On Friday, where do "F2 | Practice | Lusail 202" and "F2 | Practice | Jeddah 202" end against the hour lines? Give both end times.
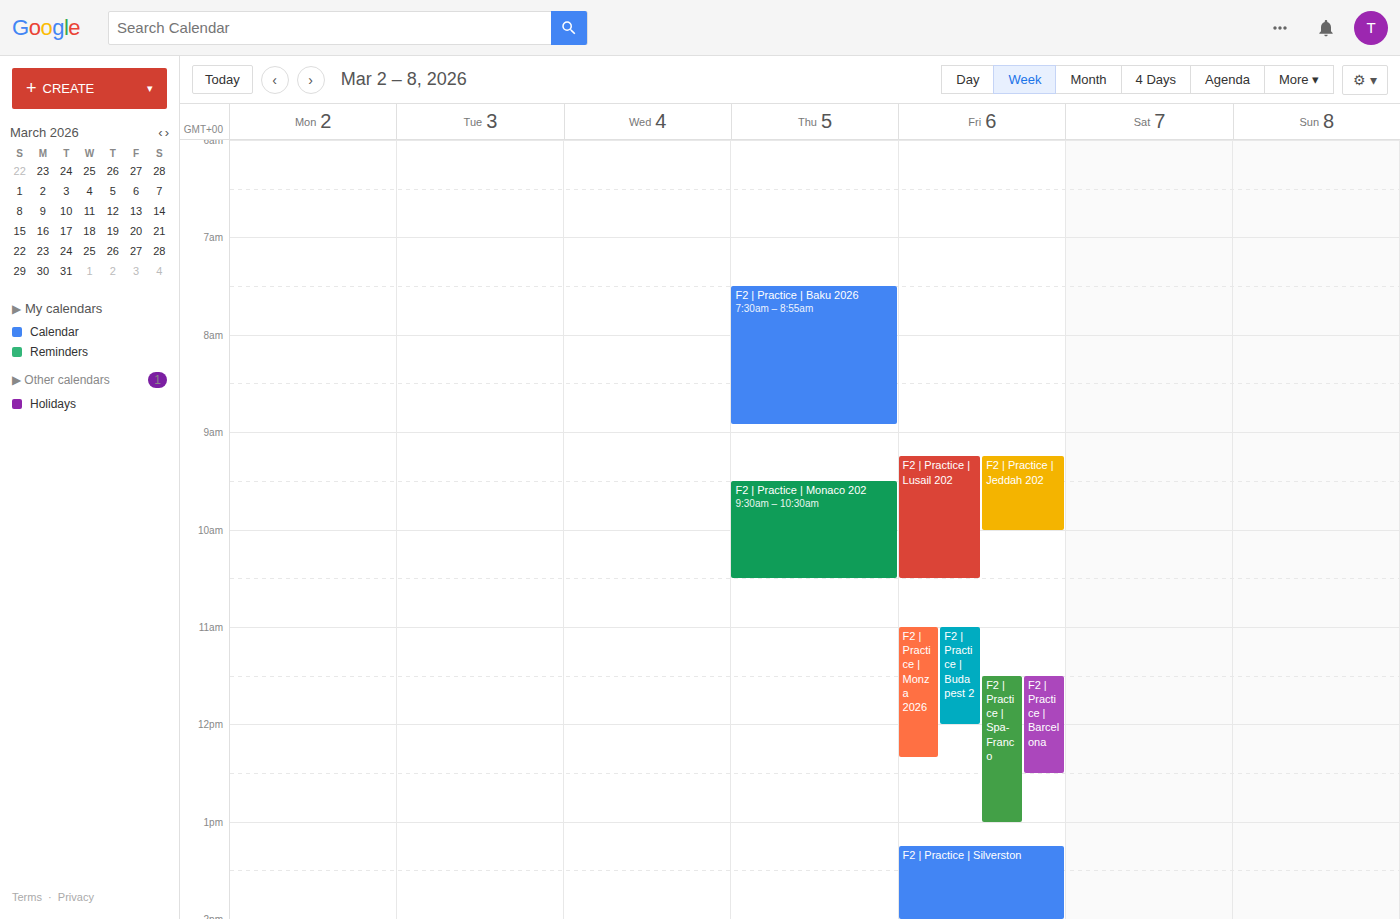
"F2 | Practice | Lusail 202": 10:30 AM, halfway between the 10 AM and 11 AM lines. "F2 | Practice | Jeddah 202": 10:00 AM, exactly on the 10 AM line.